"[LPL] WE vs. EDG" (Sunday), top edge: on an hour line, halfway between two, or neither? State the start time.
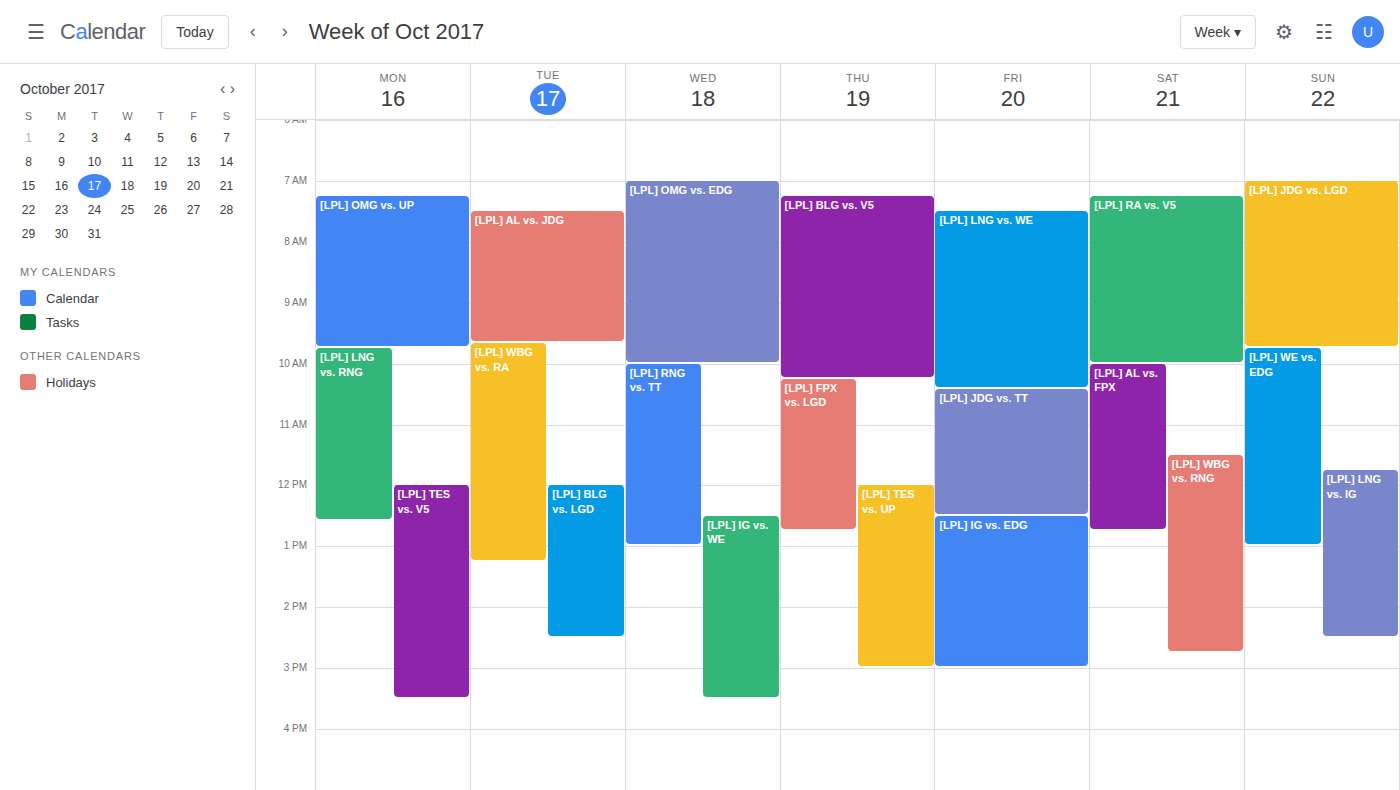
09:45 -- neither: three quarters of the way from the 09:00 line to the 10:00 line.